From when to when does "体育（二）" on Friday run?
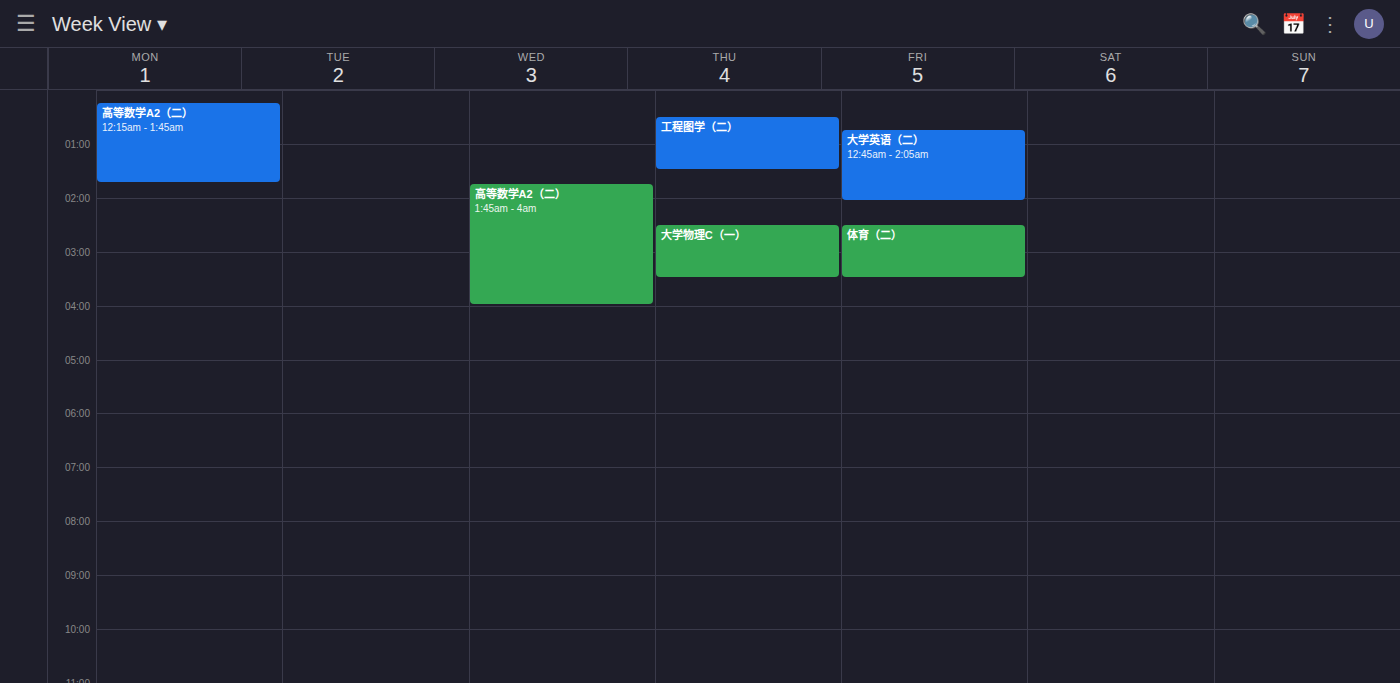
2:30 AM to 3:30 AM